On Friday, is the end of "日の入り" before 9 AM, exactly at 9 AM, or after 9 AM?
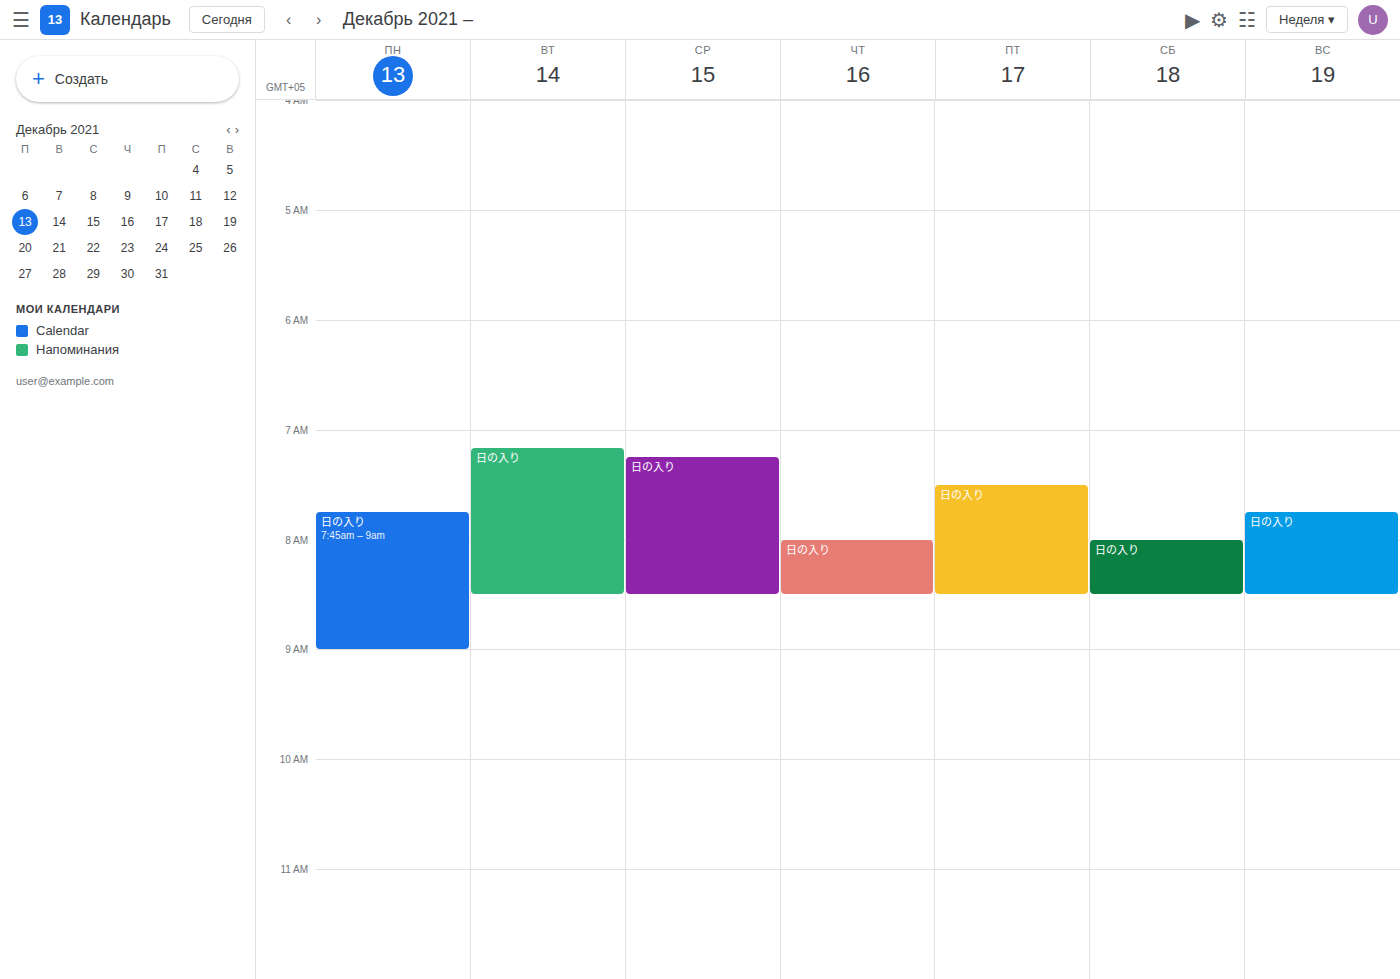
8:30 AM -- before 9 AM, 30 minutes above the 9 AM line.